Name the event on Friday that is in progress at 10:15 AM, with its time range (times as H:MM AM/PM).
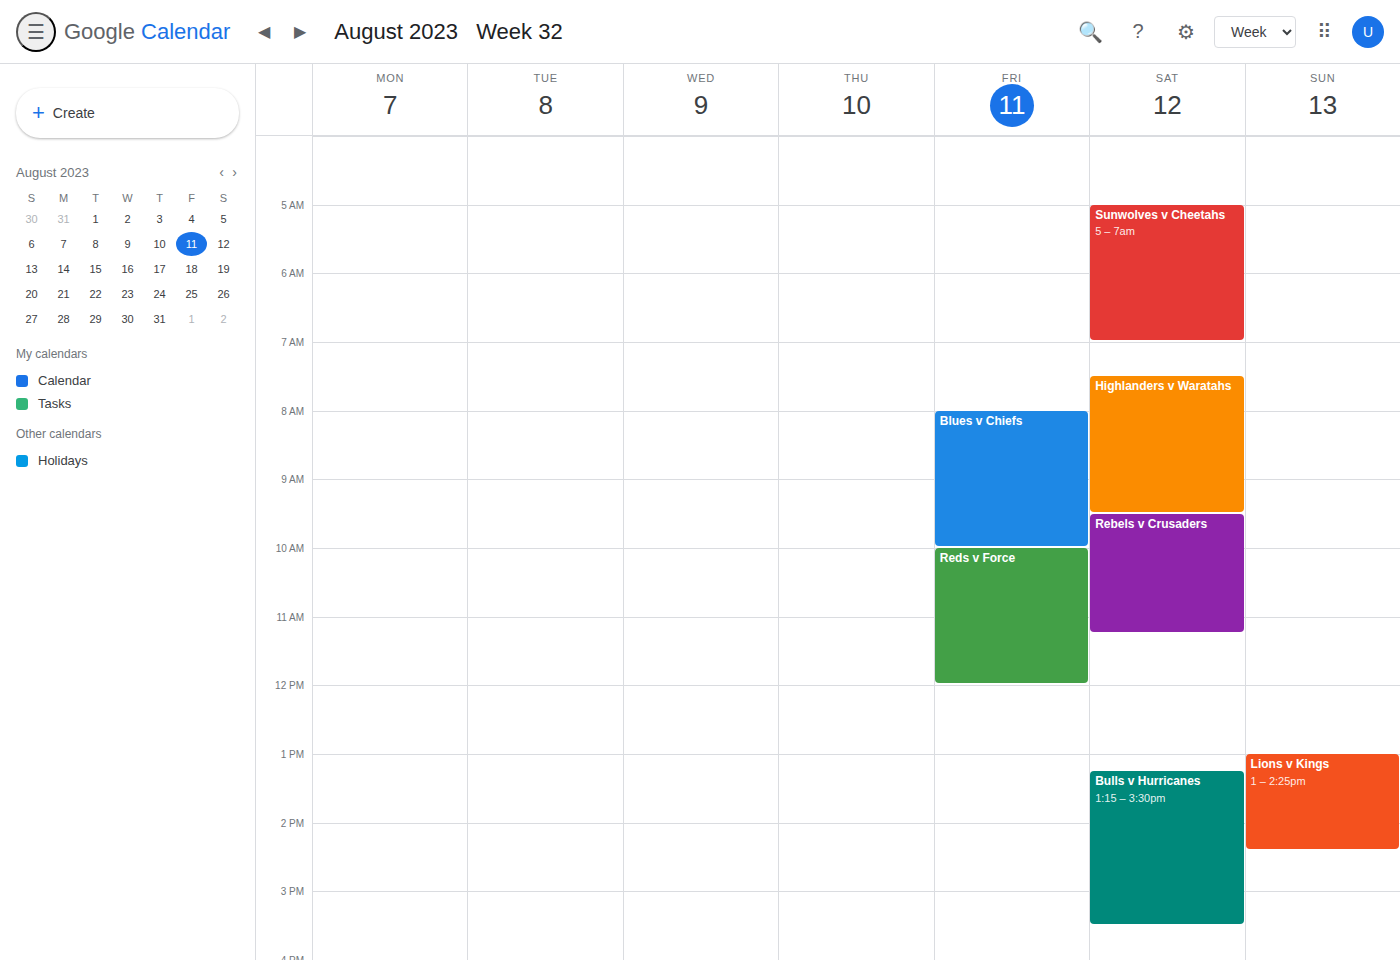
"Reds v Force", 10:00 AM to 12:00 PM